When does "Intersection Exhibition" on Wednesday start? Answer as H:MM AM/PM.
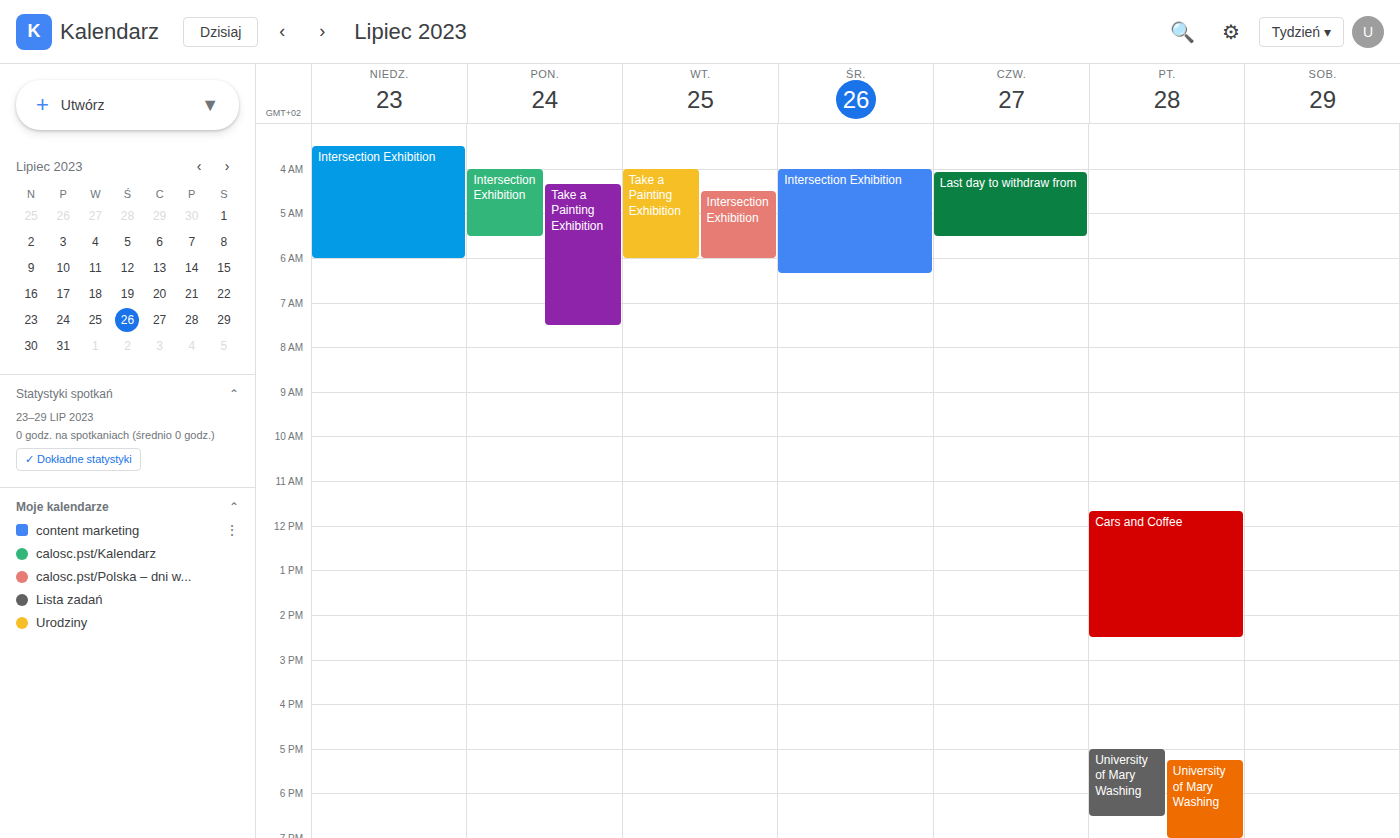
4:00 AM